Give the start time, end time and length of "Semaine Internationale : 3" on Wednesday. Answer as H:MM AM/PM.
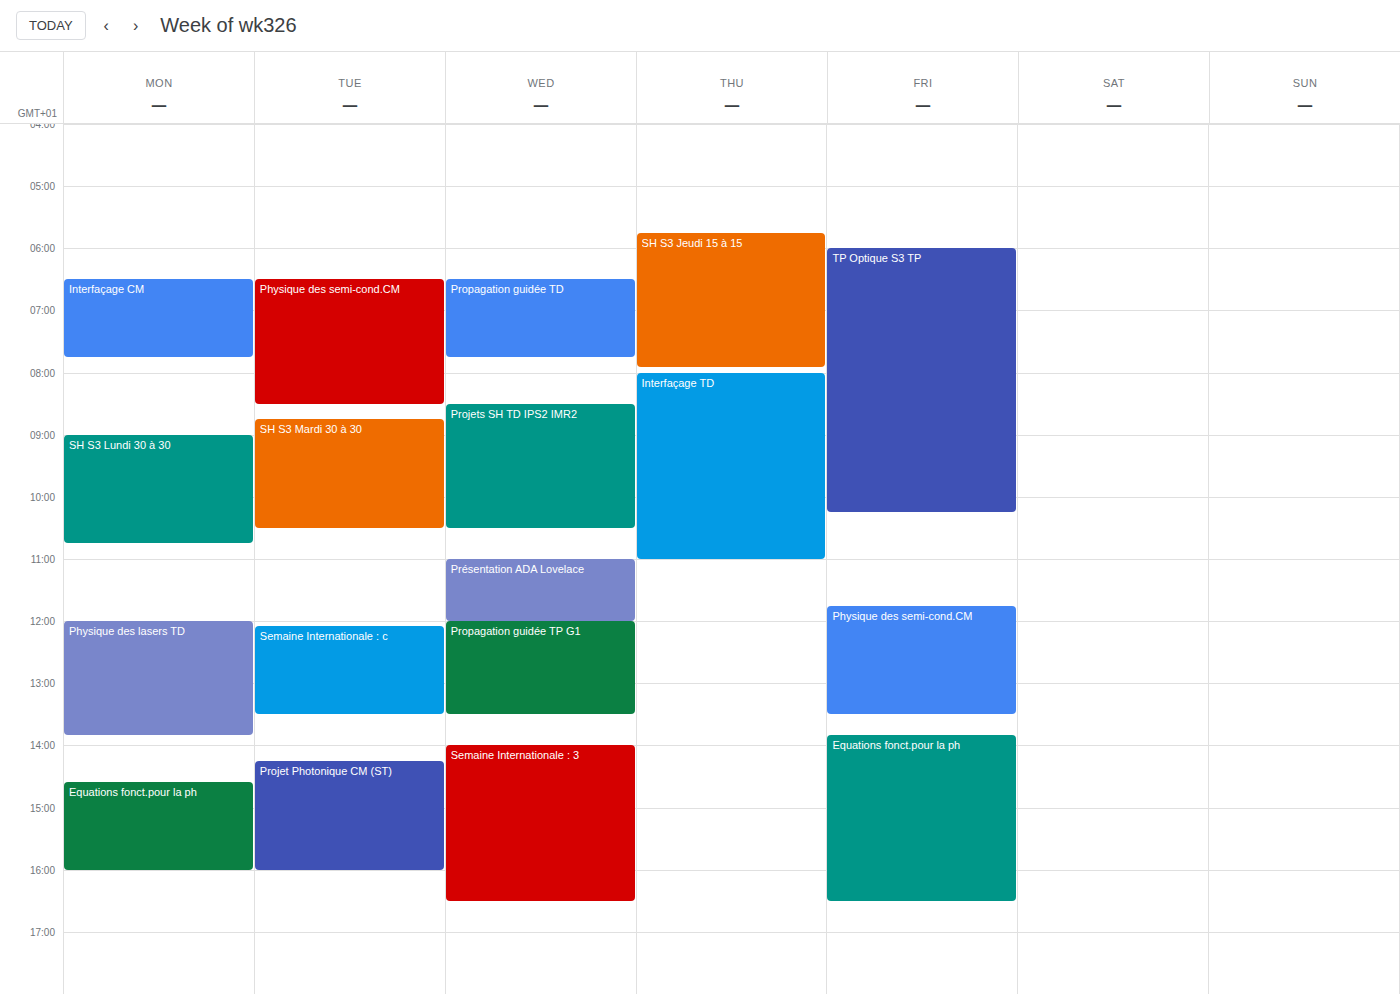
2:00 PM to 4:30 PM, 2 hours 30 minutes